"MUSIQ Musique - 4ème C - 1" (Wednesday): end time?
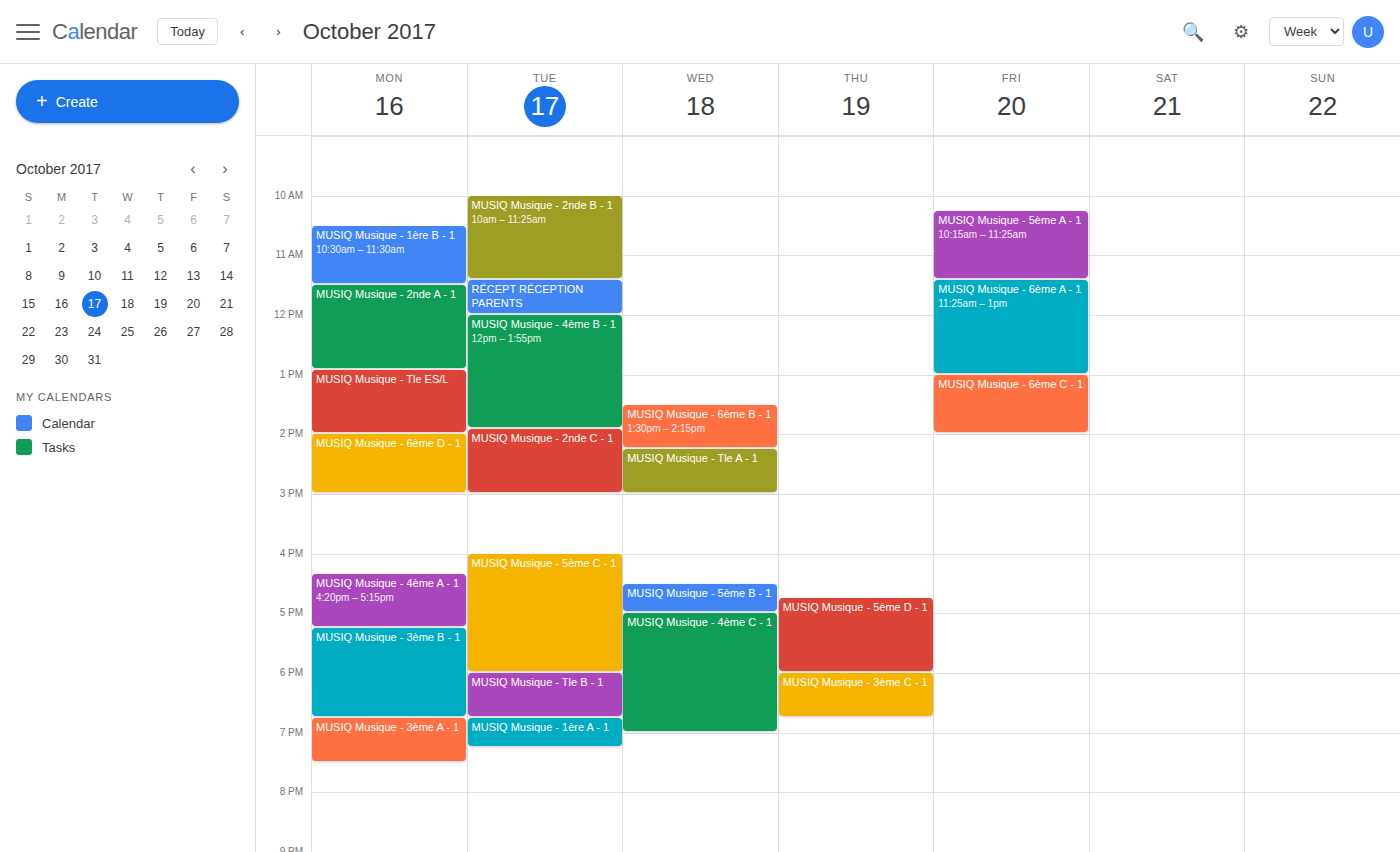
7:00 PM